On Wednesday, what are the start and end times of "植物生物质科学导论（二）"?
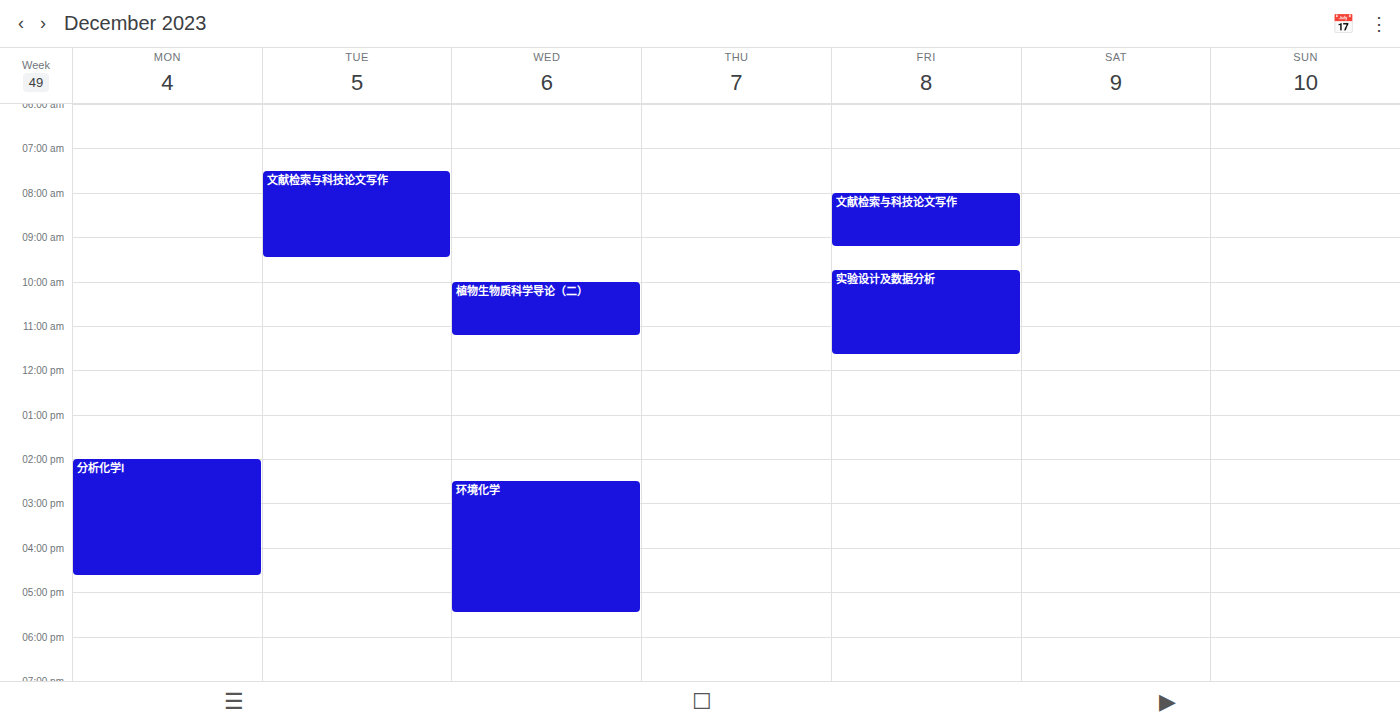
10:00 AM to 11:15 AM